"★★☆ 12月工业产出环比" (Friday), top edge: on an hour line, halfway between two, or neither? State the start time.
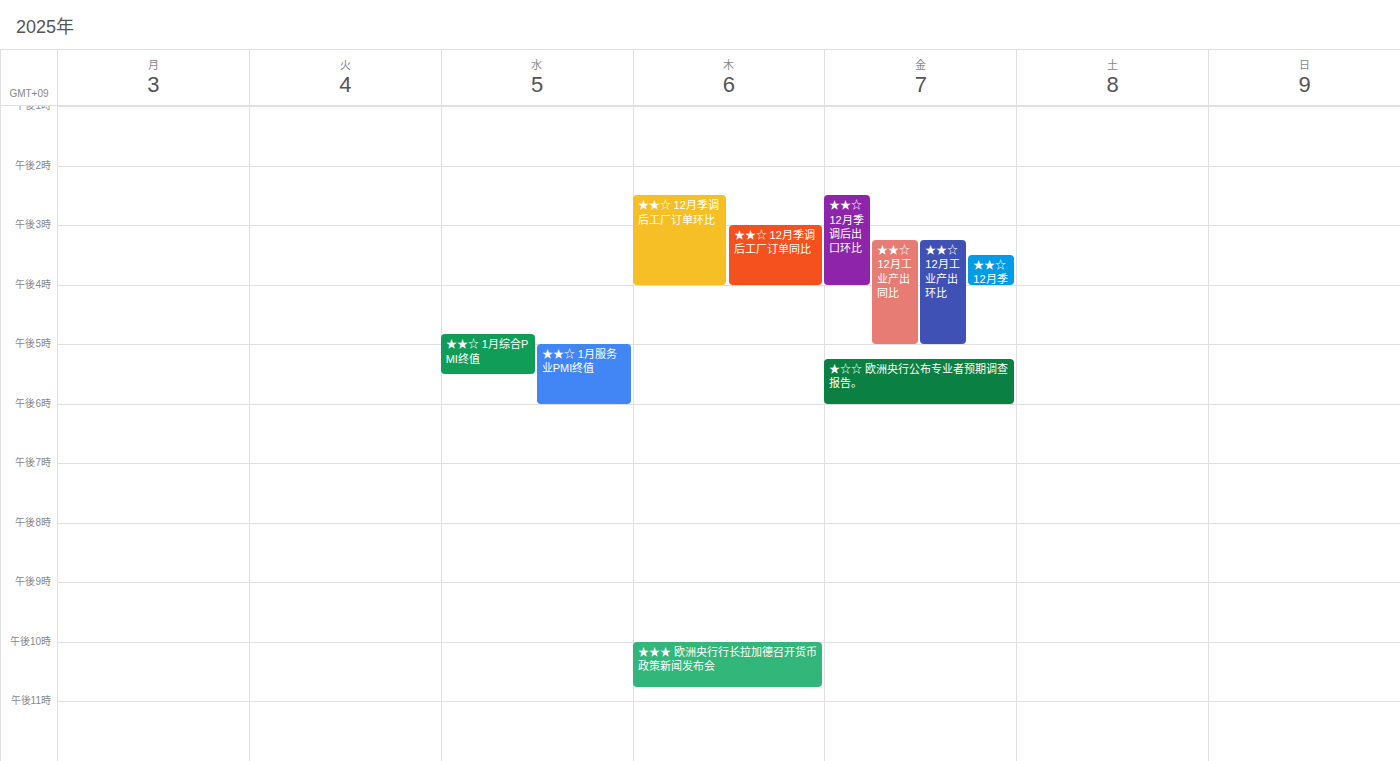
15:15 -- neither: a quarter of the way from the 15:00 line to the 16:00 line.